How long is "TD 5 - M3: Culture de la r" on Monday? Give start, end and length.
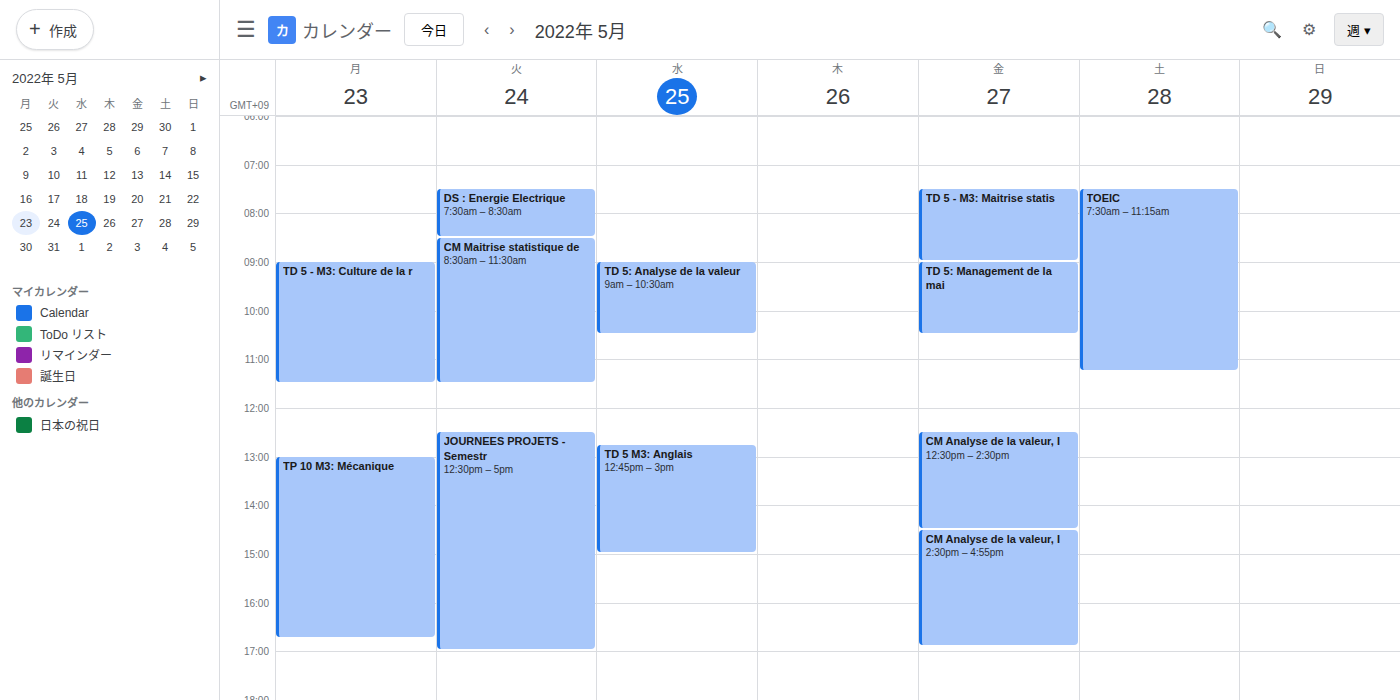
9:00 AM to 11:30 AM, 2 hours 30 minutes